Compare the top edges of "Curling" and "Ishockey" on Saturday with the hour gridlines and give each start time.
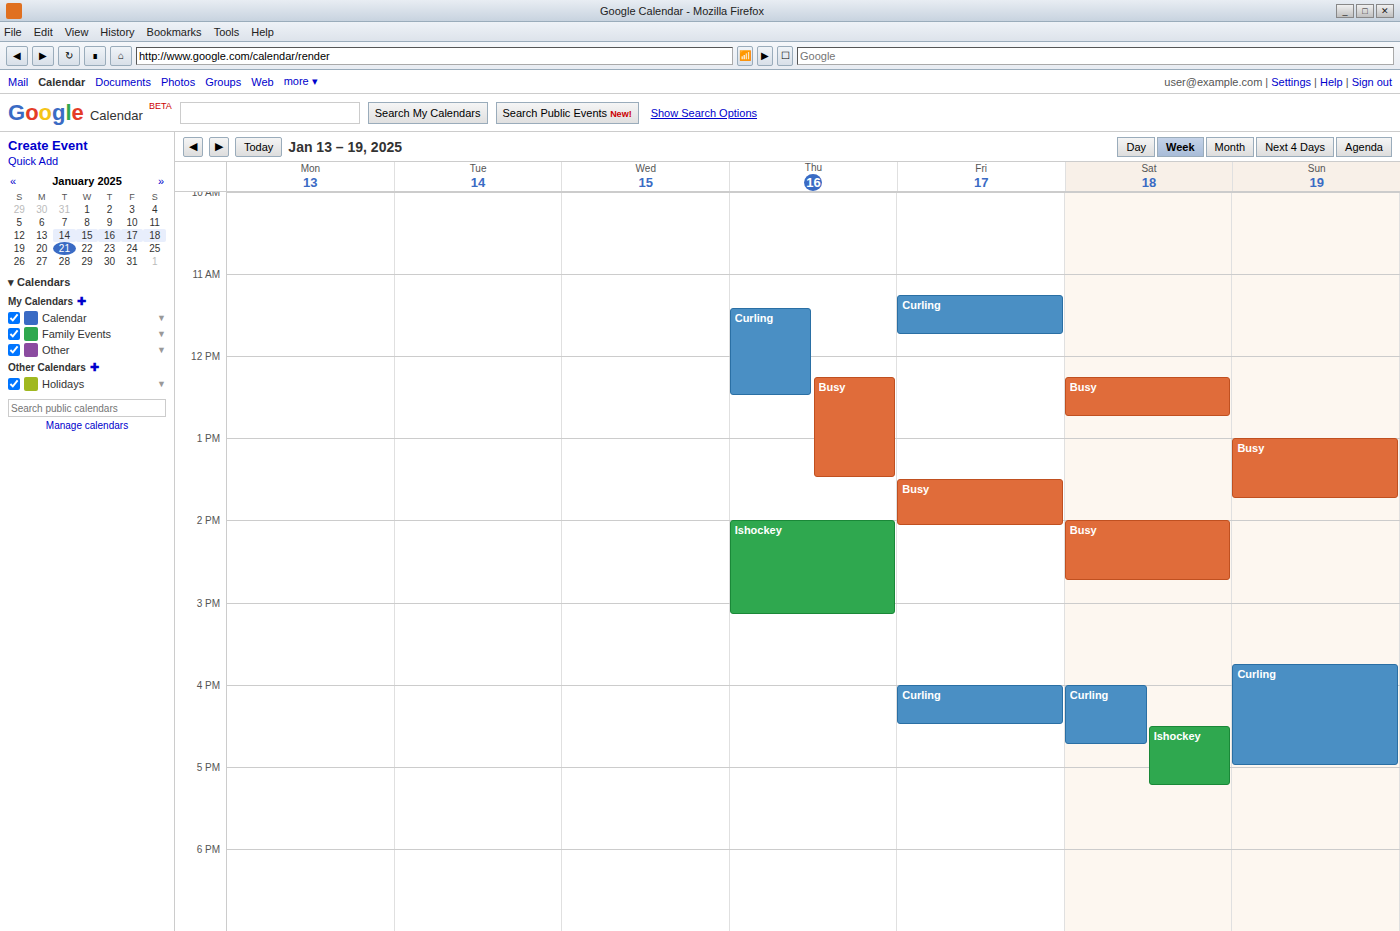
"Curling": 4:00 PM, exactly on the 4 PM line. "Ishockey": 4:30 PM, halfway between the 4 PM and 5 PM lines.